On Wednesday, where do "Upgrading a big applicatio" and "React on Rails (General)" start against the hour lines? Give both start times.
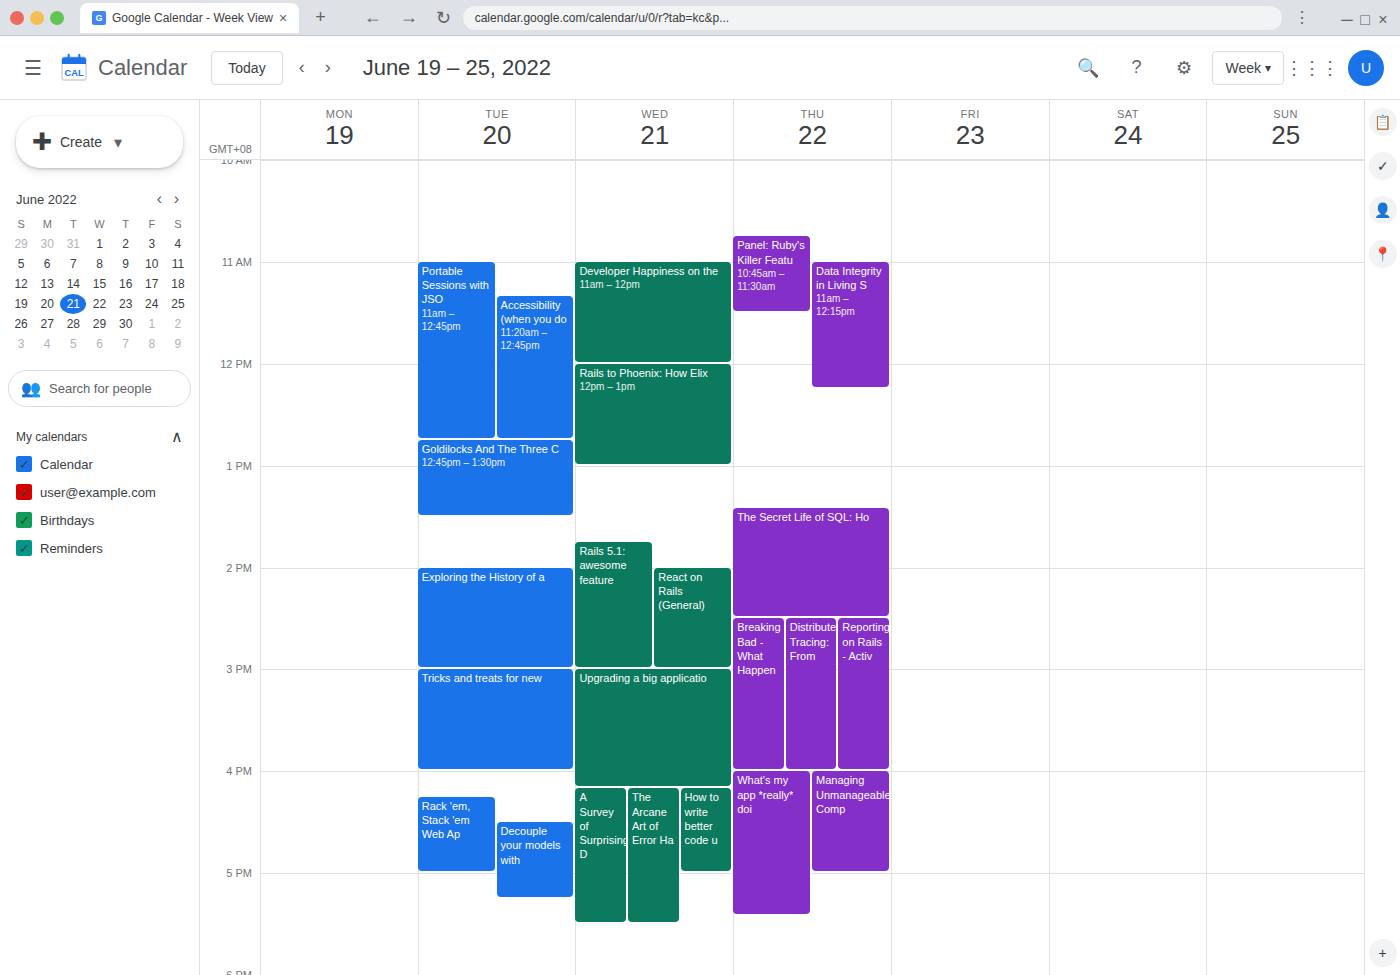
"Upgrading a big applicatio": 15:00, exactly on the 15:00 line. "React on Rails (General)": 14:00, exactly on the 14:00 line.